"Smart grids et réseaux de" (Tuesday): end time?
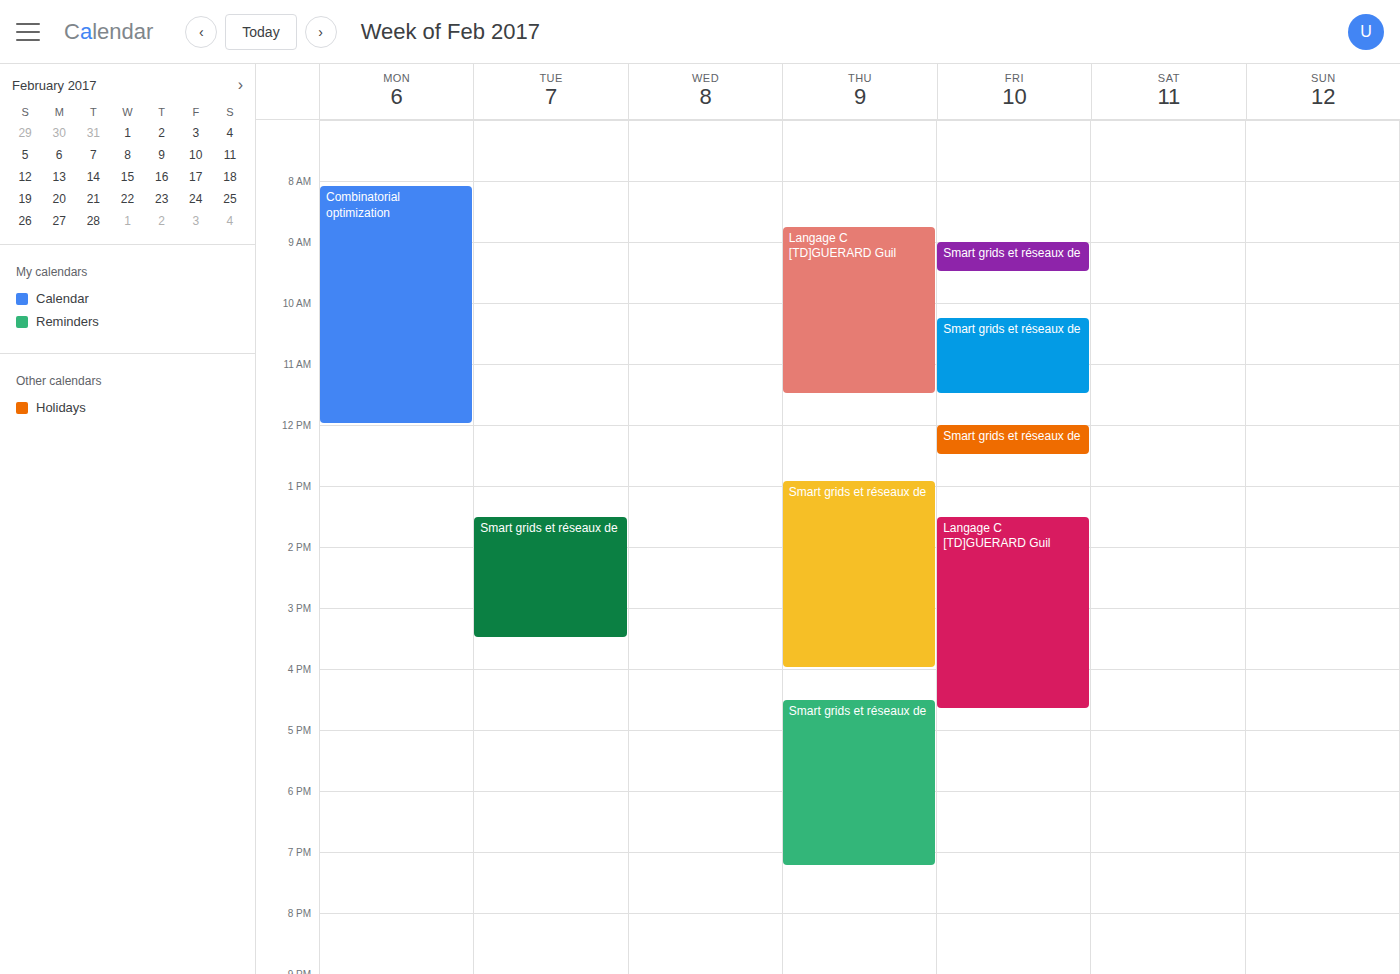
3:30 PM